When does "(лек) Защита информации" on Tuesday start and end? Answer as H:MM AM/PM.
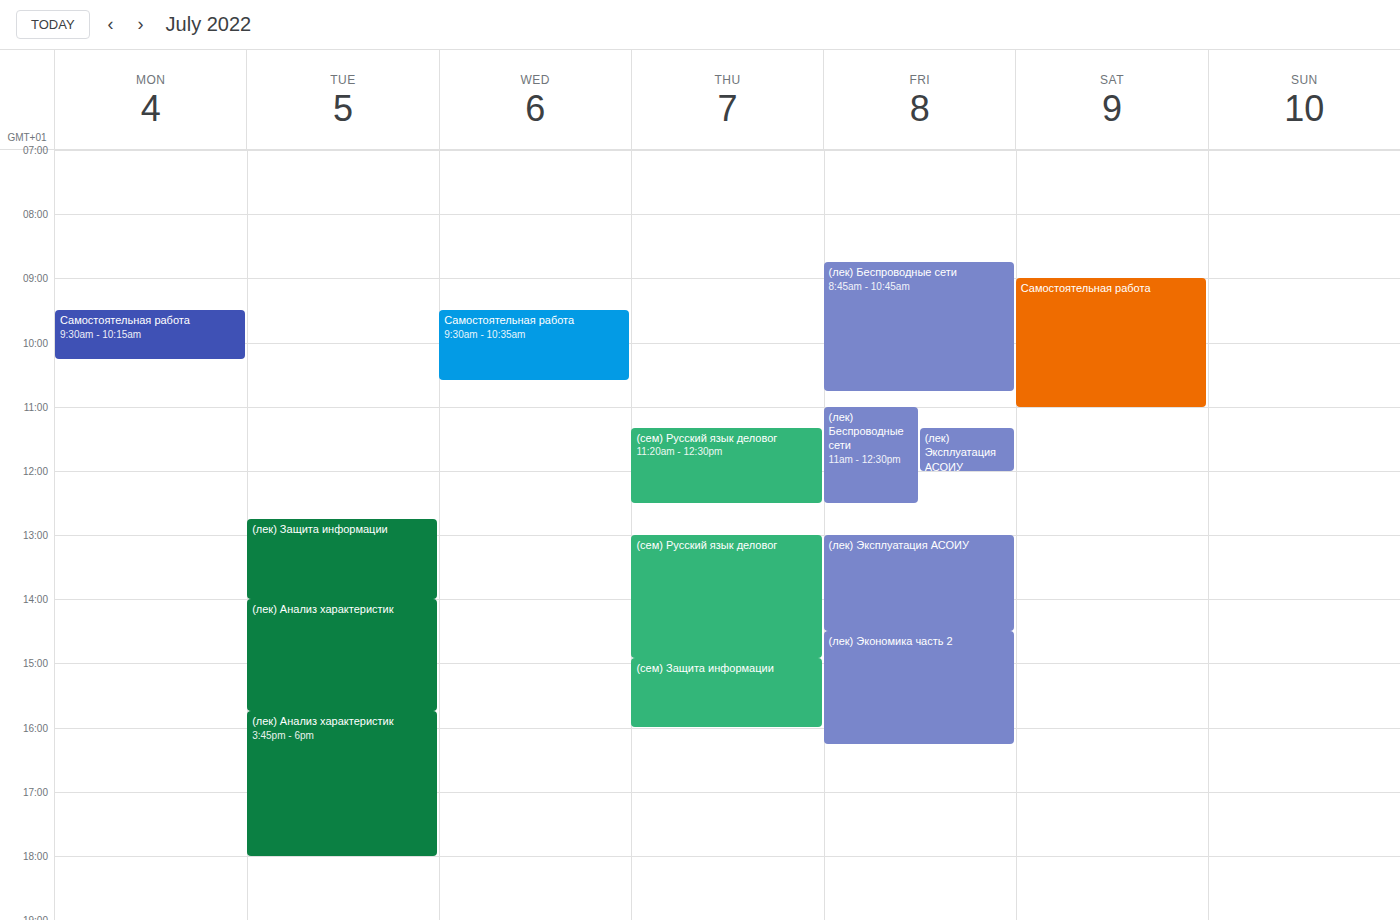
12:45 PM to 2:00 PM